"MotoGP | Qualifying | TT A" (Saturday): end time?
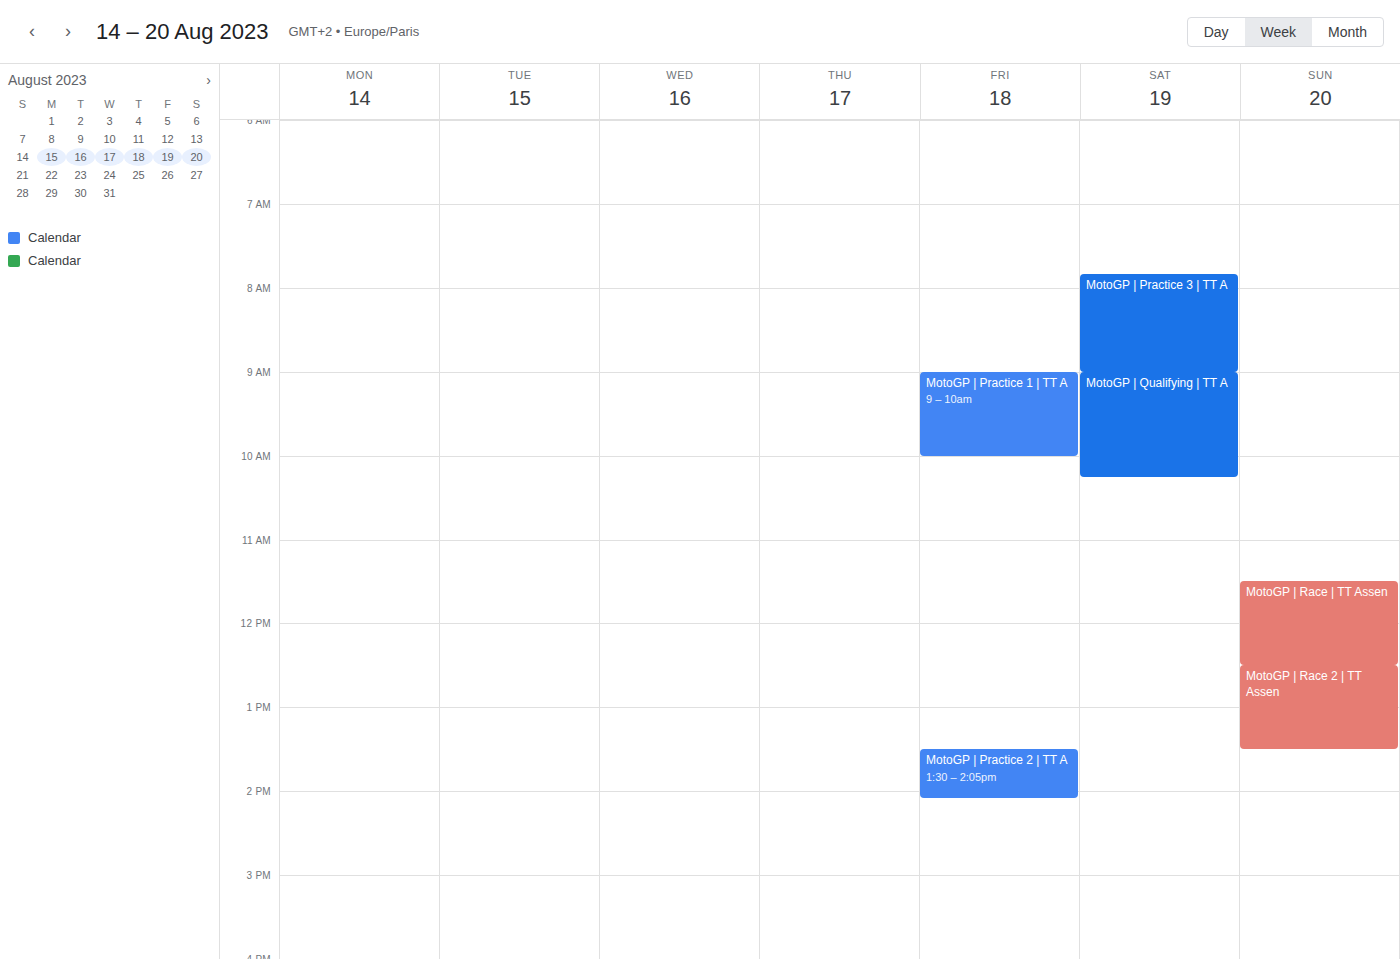
10:15